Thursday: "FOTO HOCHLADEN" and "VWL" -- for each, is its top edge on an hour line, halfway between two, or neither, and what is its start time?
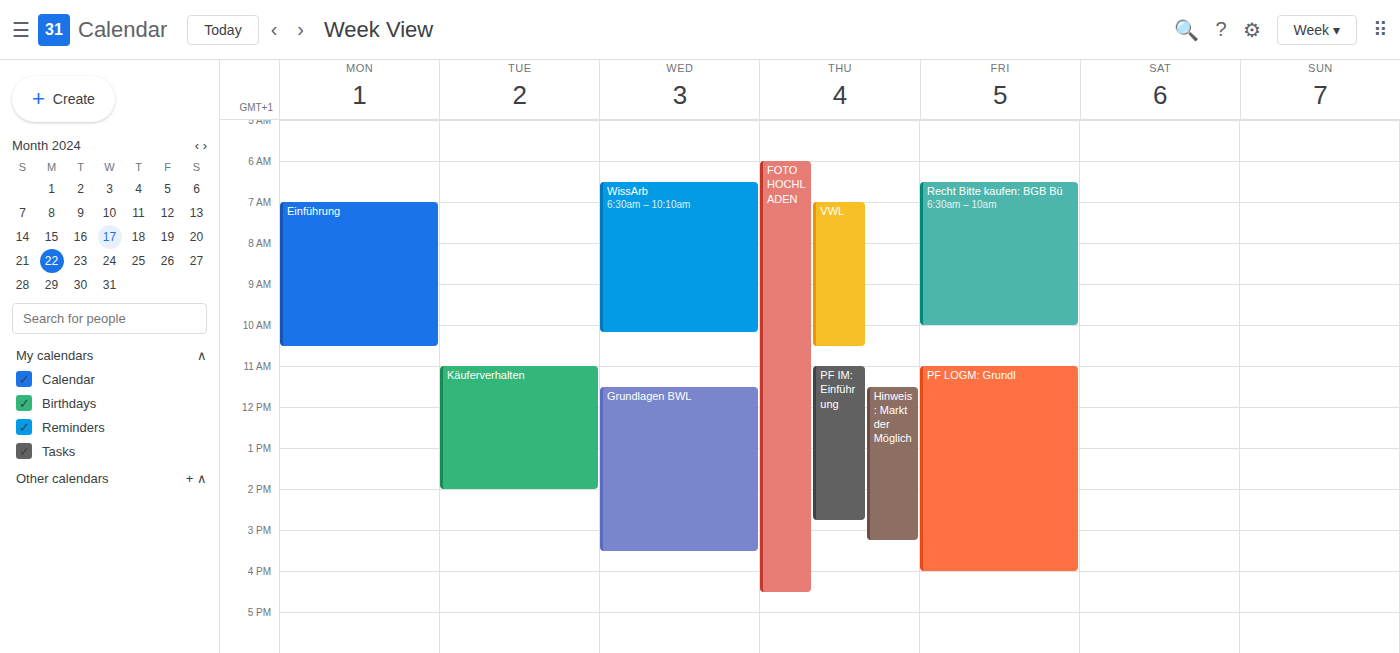
"FOTO HOCHLADEN": 6:00 AM, exactly on the 6 AM line. "VWL": 7:00 AM, exactly on the 7 AM line.